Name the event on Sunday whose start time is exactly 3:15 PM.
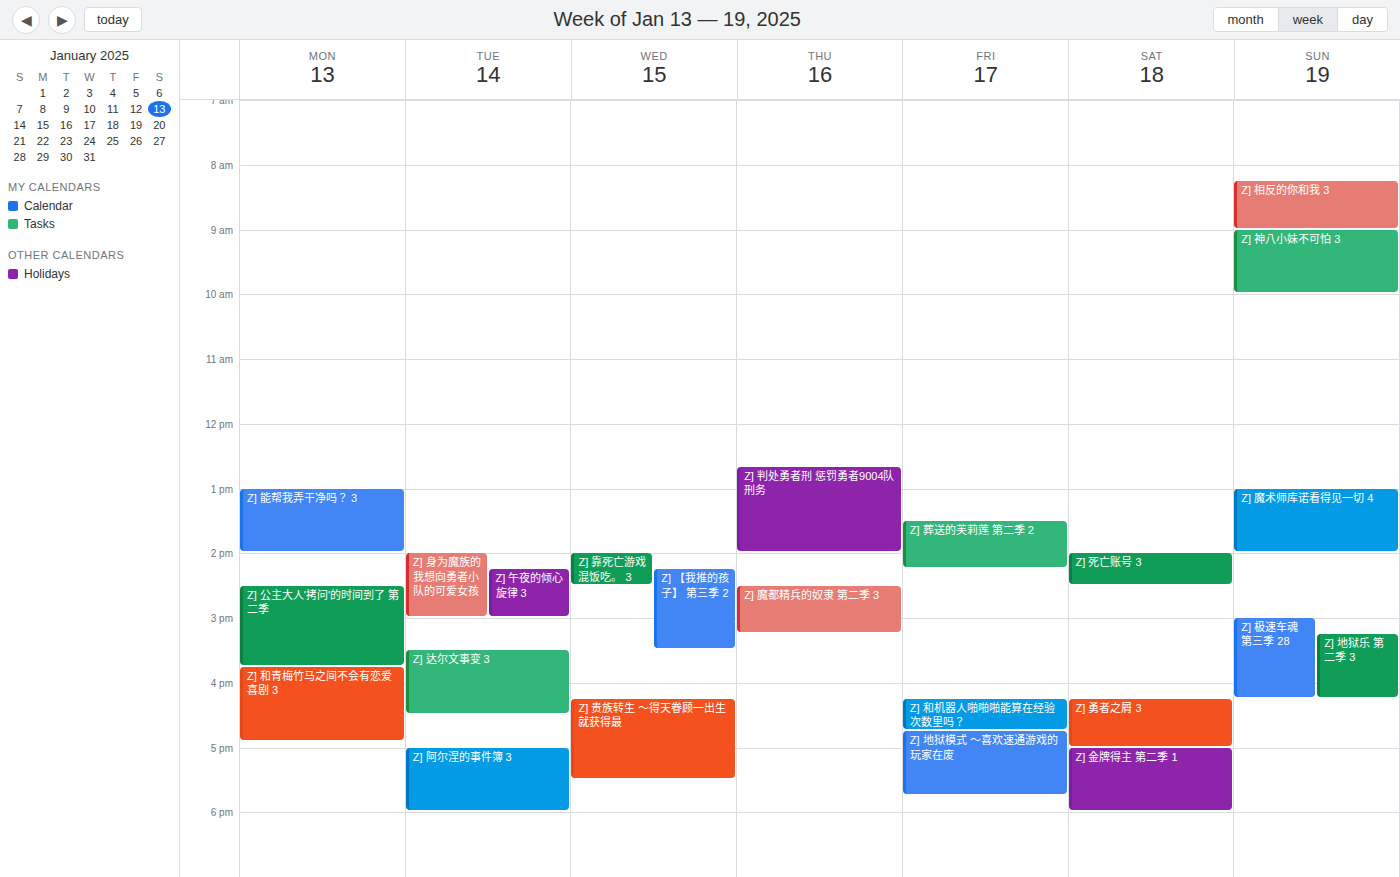
"Z] 地狱乐 第二季 3"